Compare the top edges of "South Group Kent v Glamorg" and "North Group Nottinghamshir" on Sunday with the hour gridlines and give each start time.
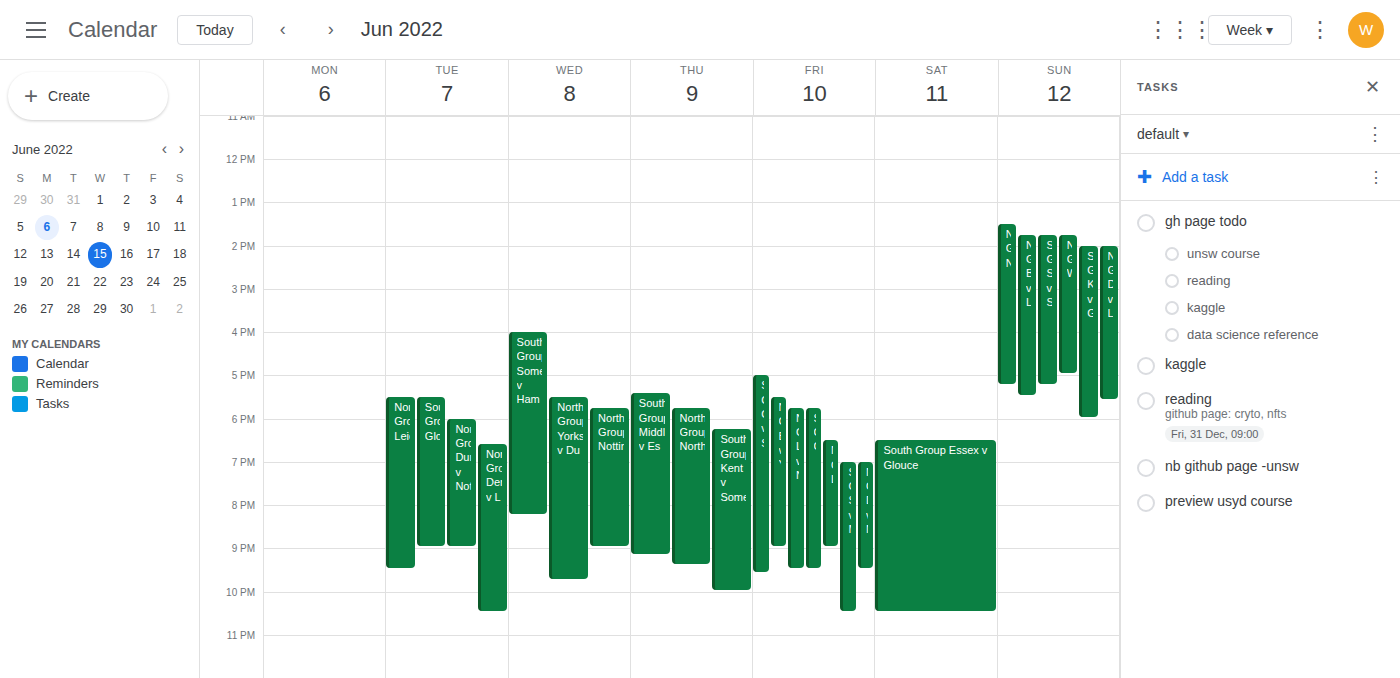
"South Group Kent v Glamorg": 2:00 PM, exactly on the 2 PM line. "North Group Nottinghamshir": 1:30 PM, halfway between the 1 PM and 2 PM lines.